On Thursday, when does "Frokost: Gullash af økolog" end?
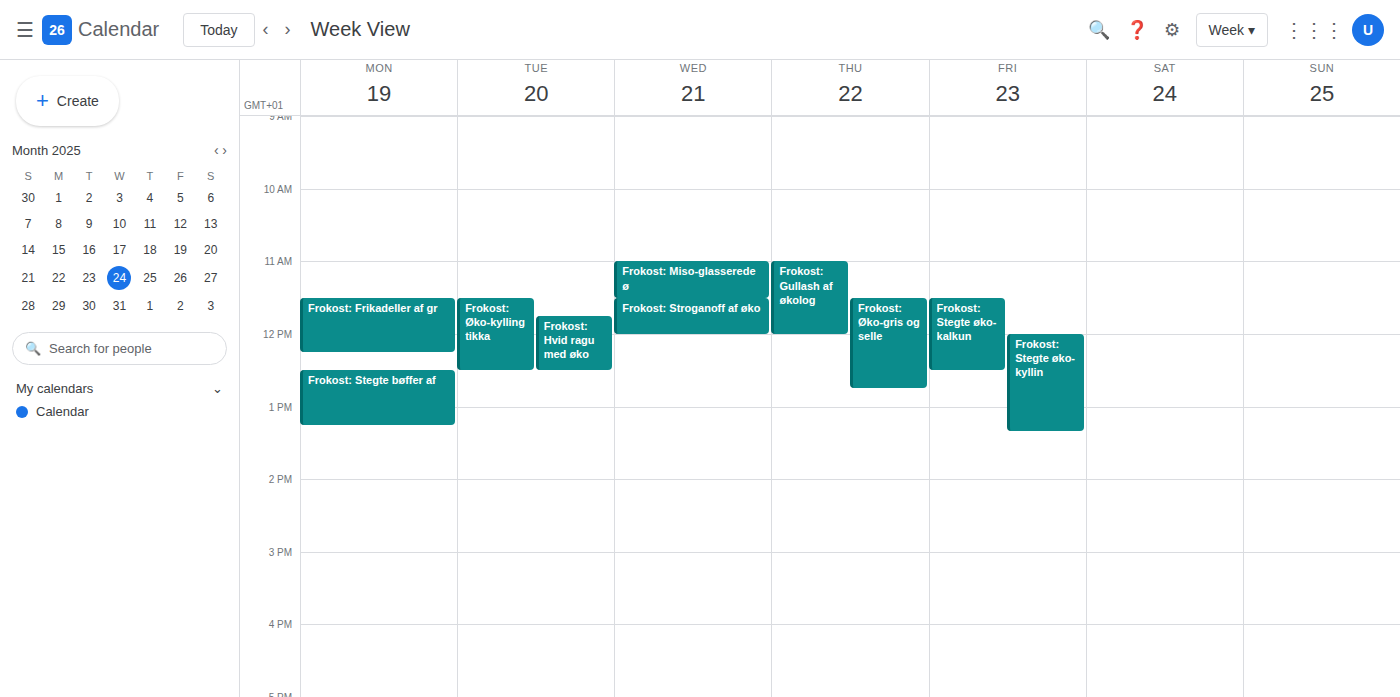
12:00 PM